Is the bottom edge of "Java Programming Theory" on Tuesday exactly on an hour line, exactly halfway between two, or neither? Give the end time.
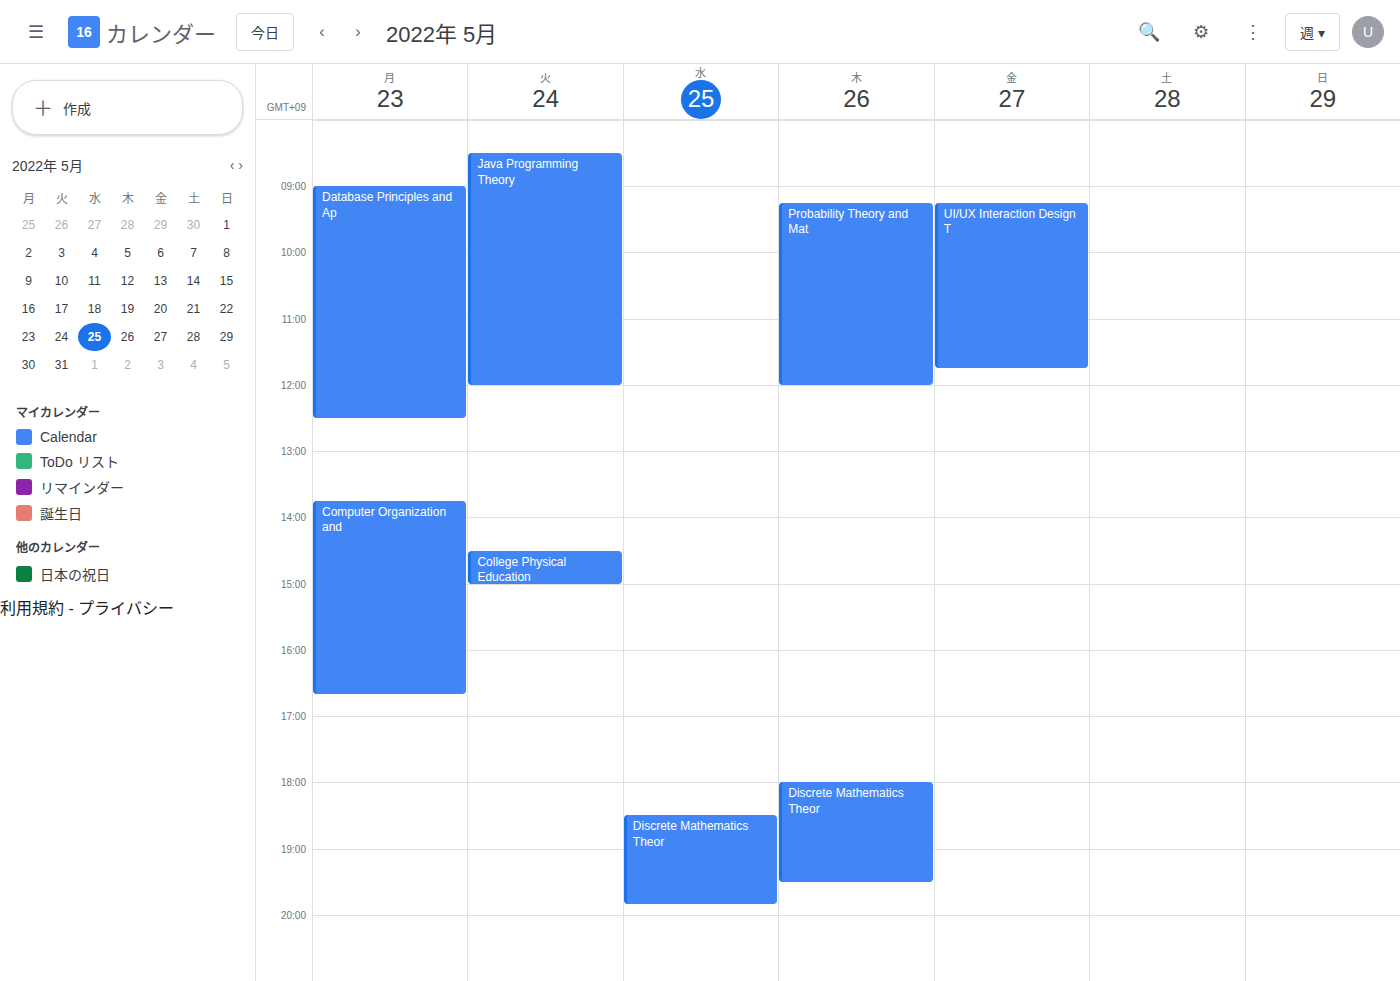
12:00 PM -- exactly on the 12 PM line.